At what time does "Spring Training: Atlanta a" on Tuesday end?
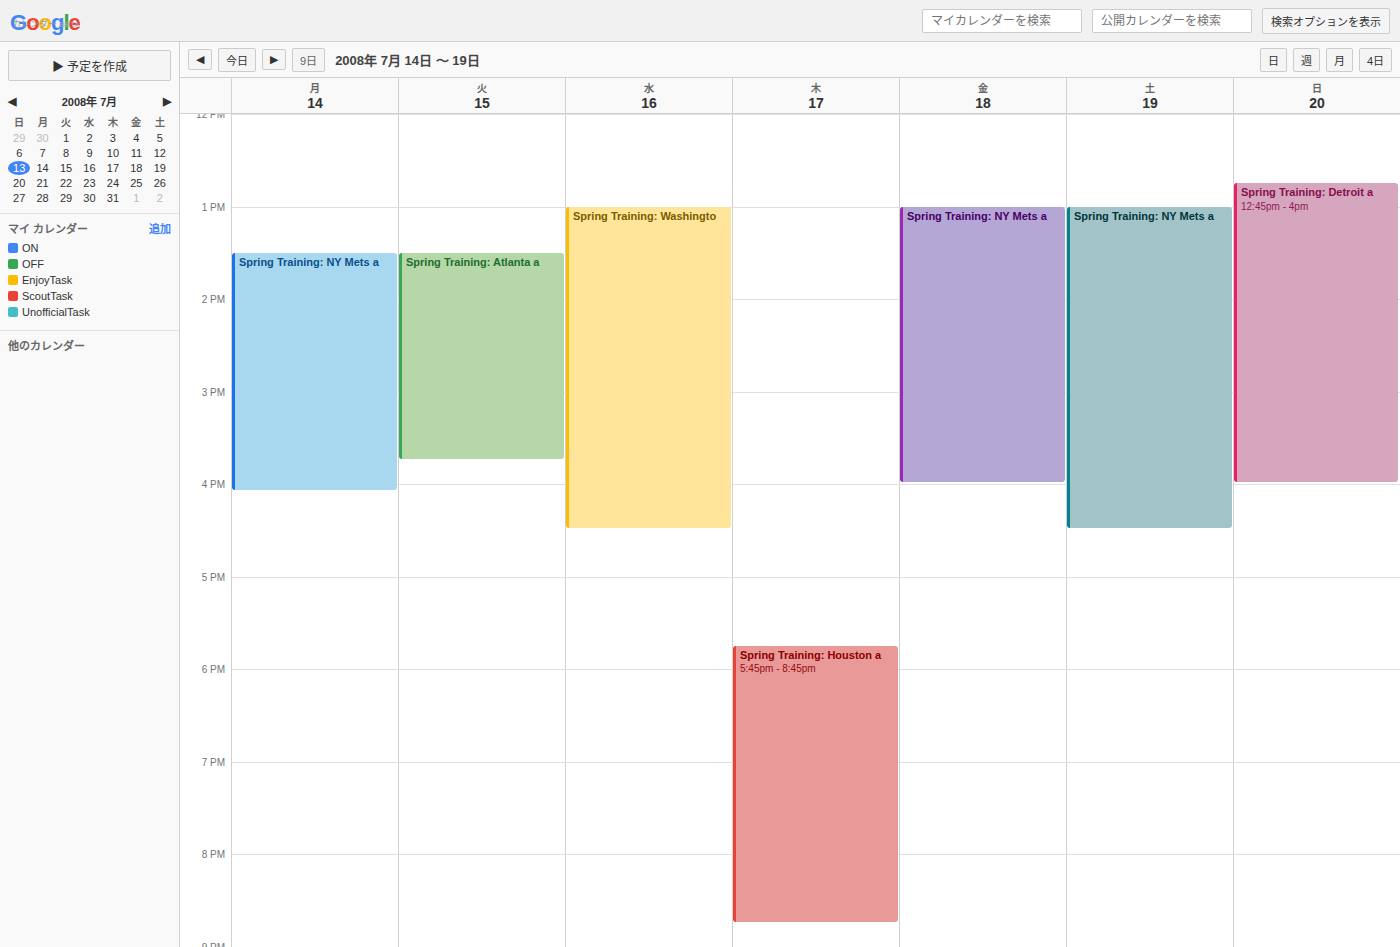
3:45 PM